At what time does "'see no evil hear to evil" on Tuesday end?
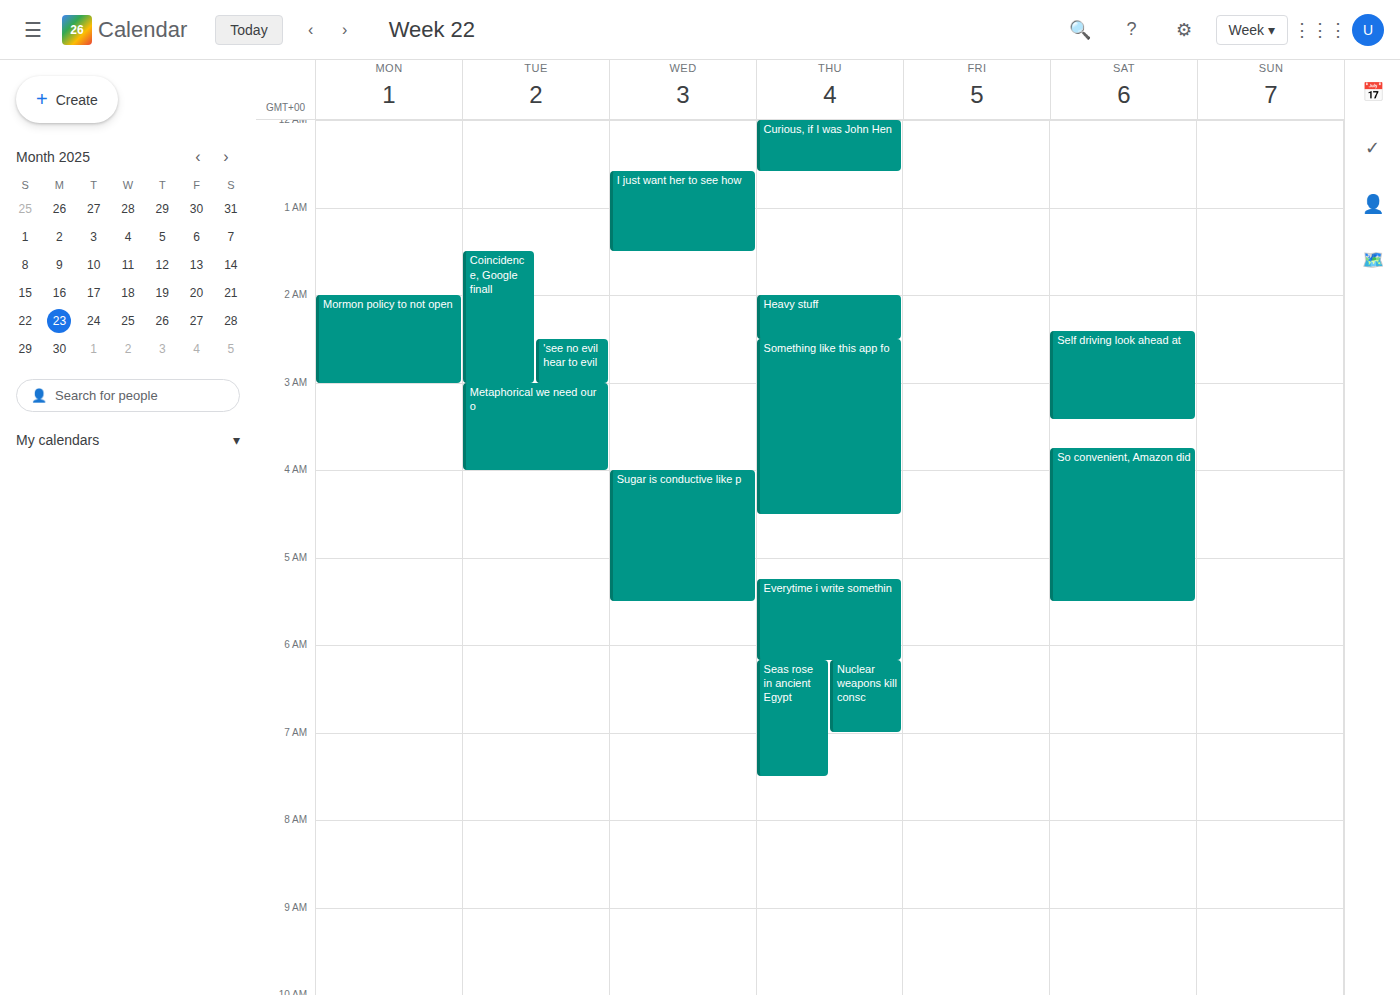
3:00 AM